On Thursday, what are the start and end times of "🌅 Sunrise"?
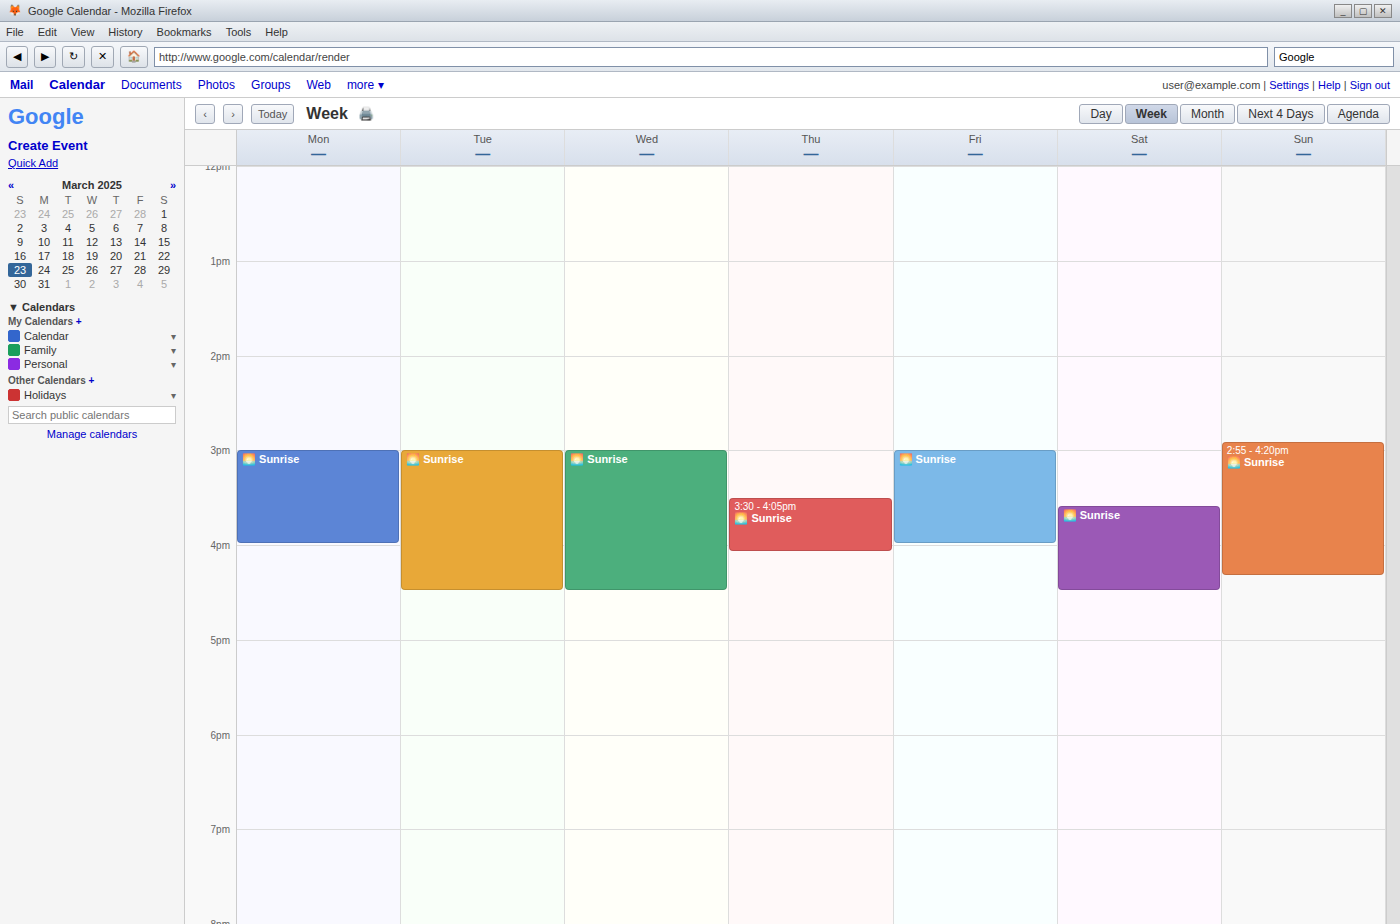
3:30 PM to 4:05 PM